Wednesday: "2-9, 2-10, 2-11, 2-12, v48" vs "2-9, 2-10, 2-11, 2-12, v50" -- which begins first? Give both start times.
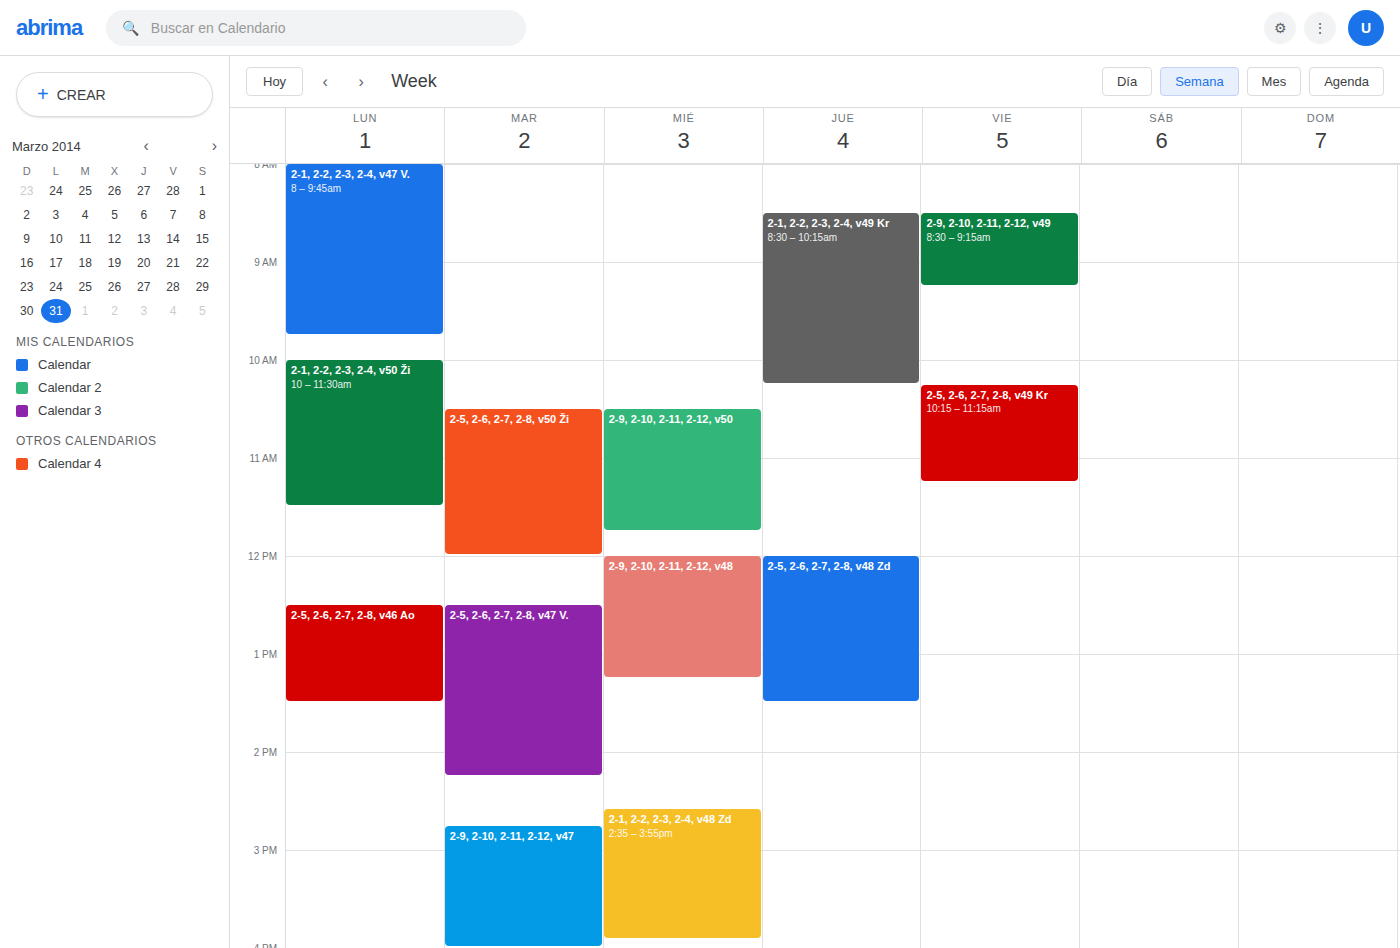
"2-9, 2-10, 2-11, 2-12, v50" 10:30 AM; "2-9, 2-10, 2-11, 2-12, v48" 12:00 PM.